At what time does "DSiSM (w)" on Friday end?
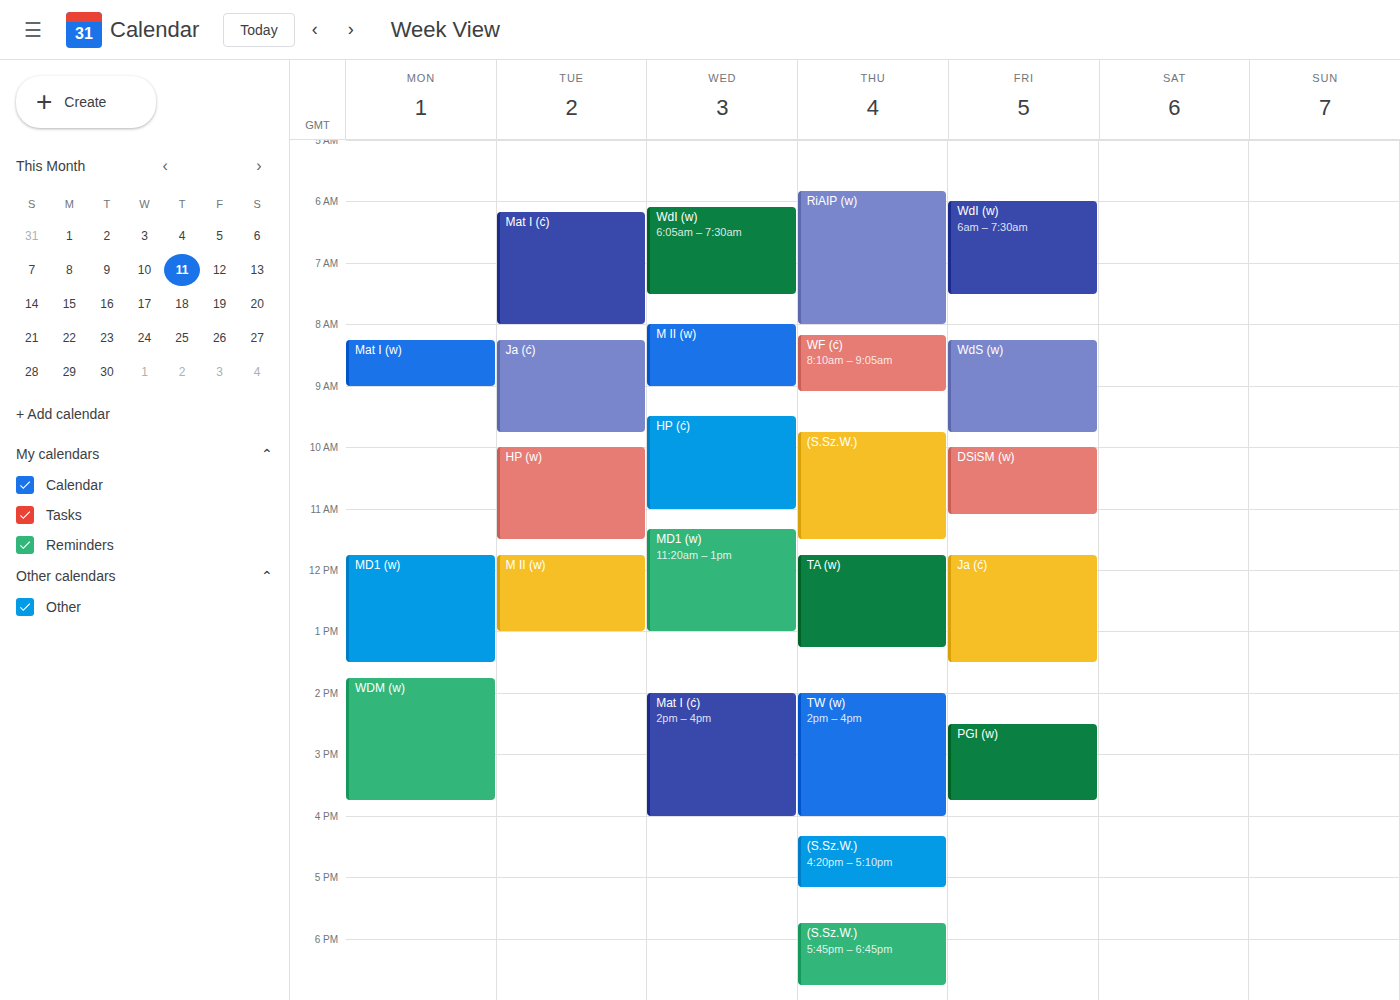
11:05